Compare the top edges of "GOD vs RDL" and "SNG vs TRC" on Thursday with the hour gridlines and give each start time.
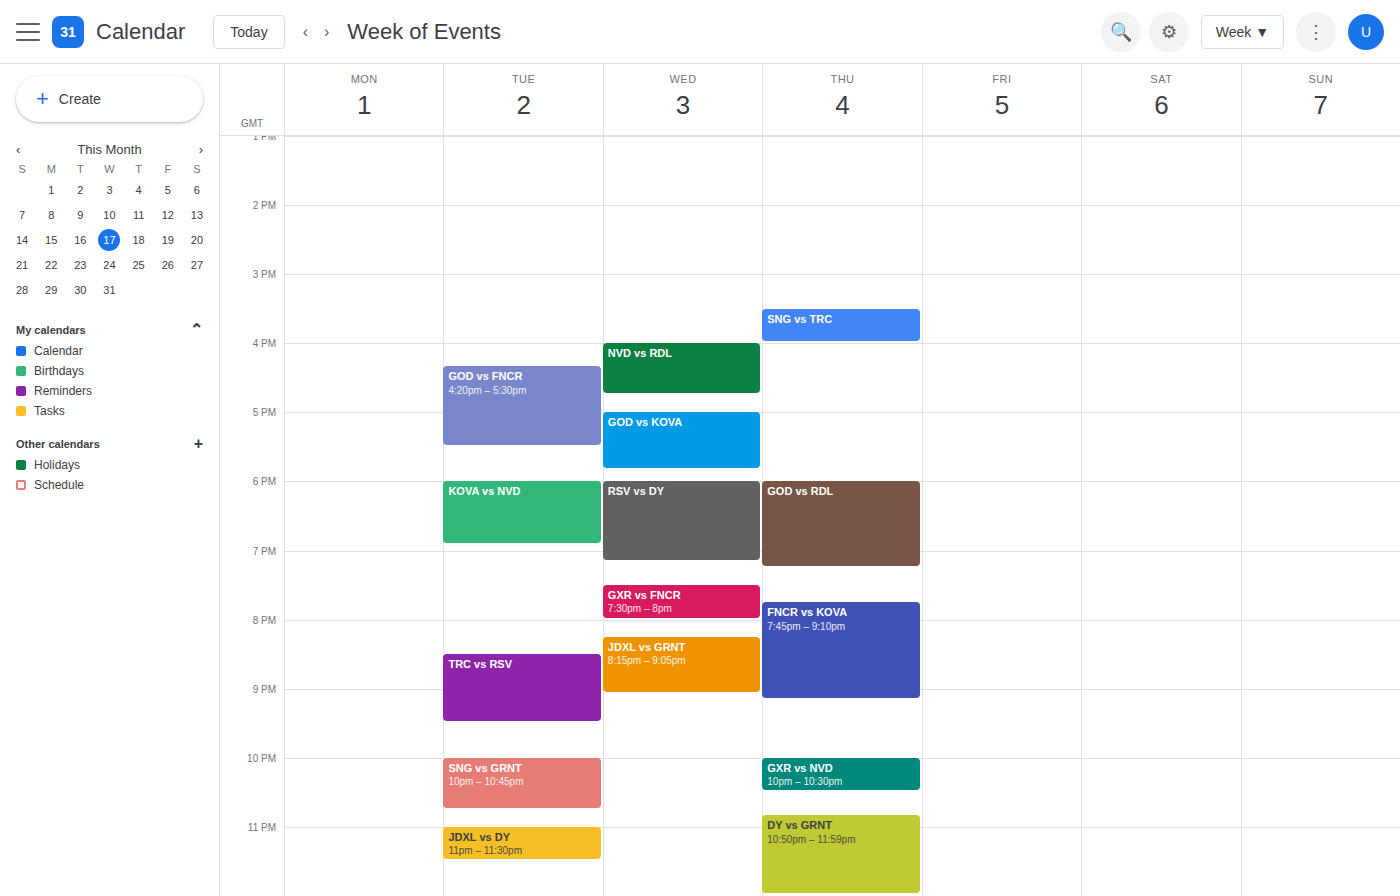
"GOD vs RDL": 6:00 PM, exactly on the 6 PM line. "SNG vs TRC": 3:30 PM, halfway between the 3 PM and 4 PM lines.